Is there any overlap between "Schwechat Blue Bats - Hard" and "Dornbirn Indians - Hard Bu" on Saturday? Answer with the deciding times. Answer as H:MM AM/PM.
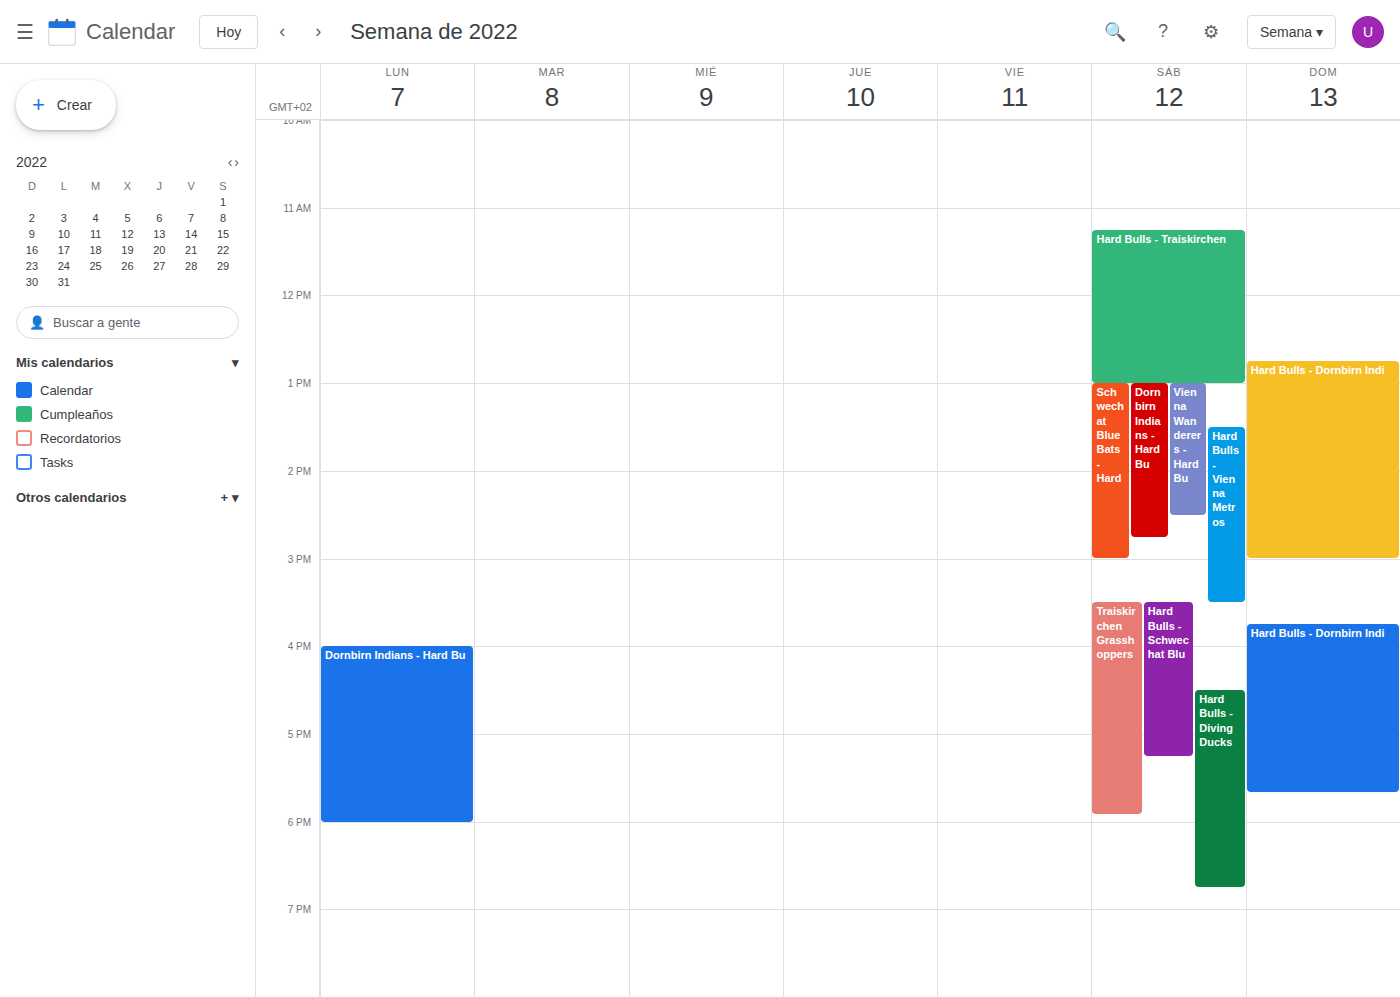
"Dornbirn Indians - Hard Bu" runs 1:00 PM to 2:45 PM, inside "Schwechat Blue Bats - Hard" -- they overlap.